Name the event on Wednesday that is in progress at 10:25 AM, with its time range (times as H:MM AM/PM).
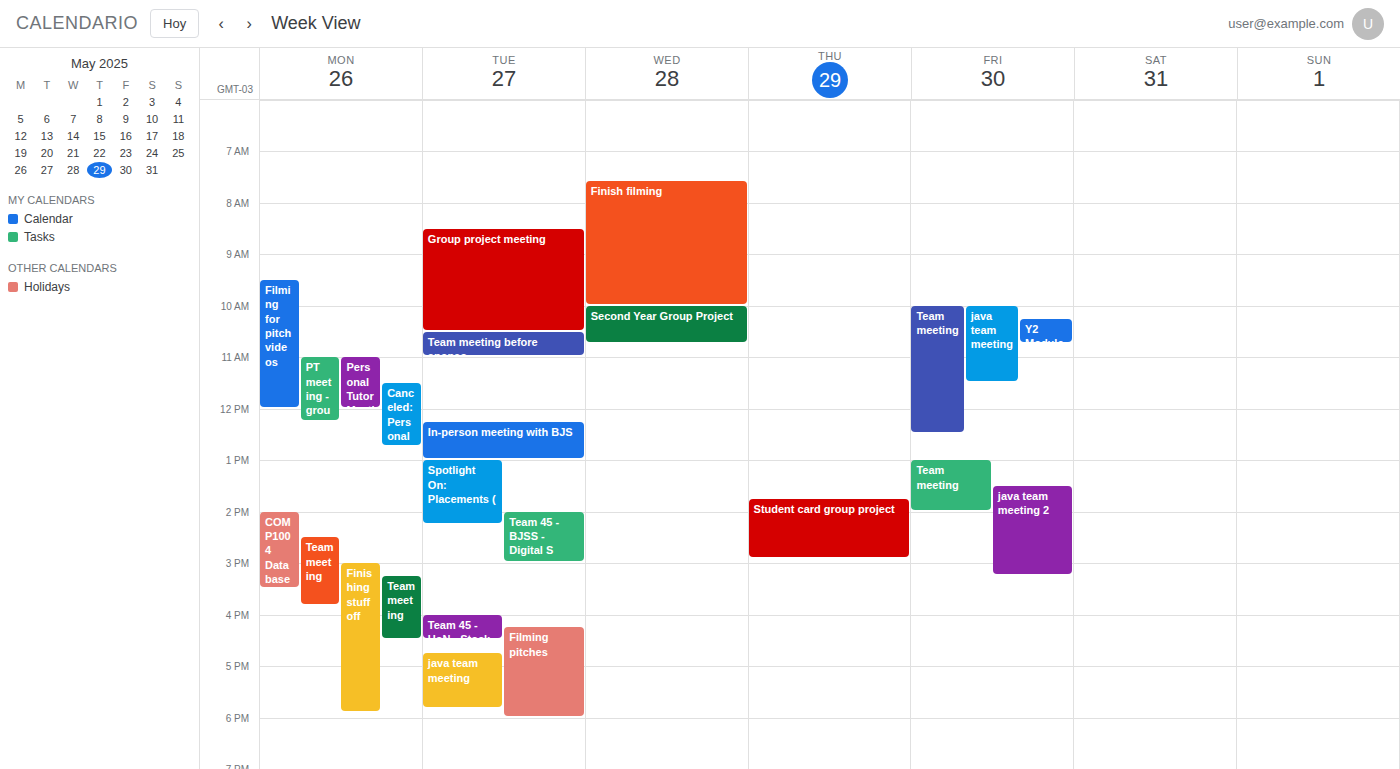
"Second Year Group Project", 10:00 AM to 10:45 AM